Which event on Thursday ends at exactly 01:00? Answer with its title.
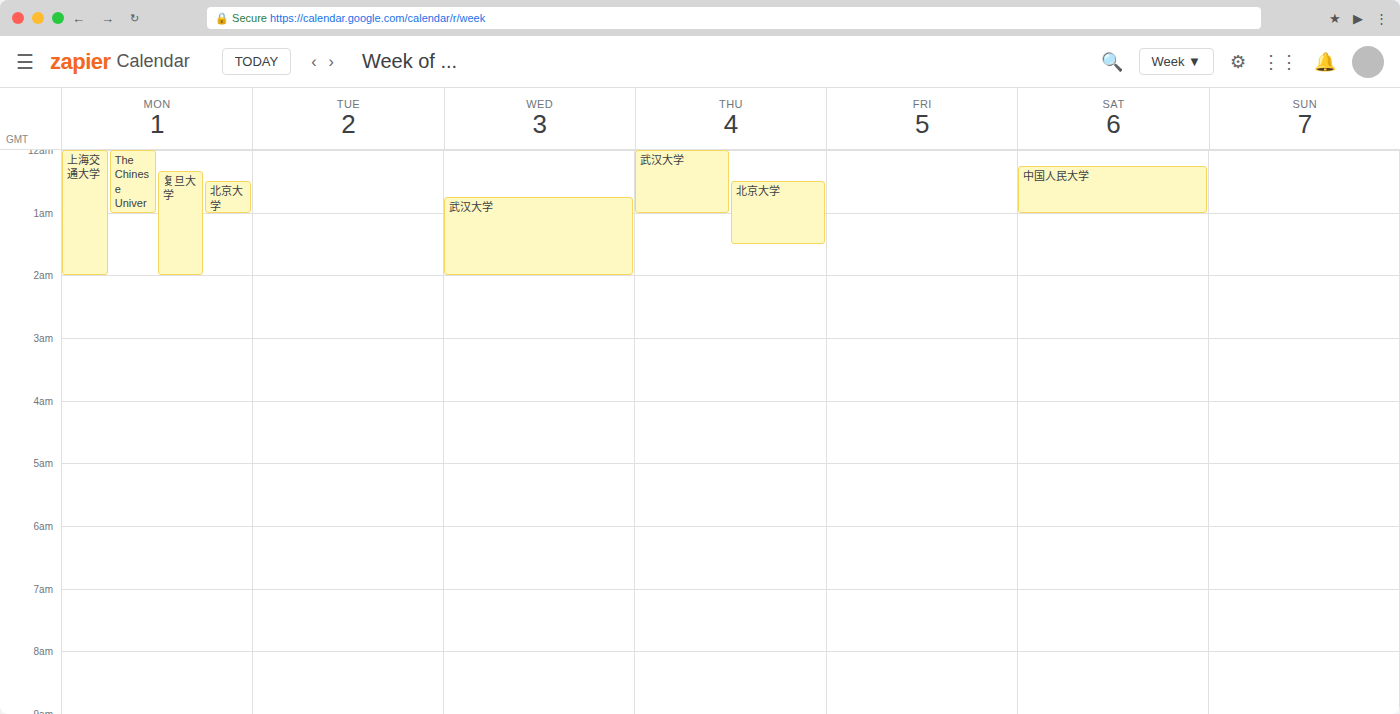
"武汉大学"